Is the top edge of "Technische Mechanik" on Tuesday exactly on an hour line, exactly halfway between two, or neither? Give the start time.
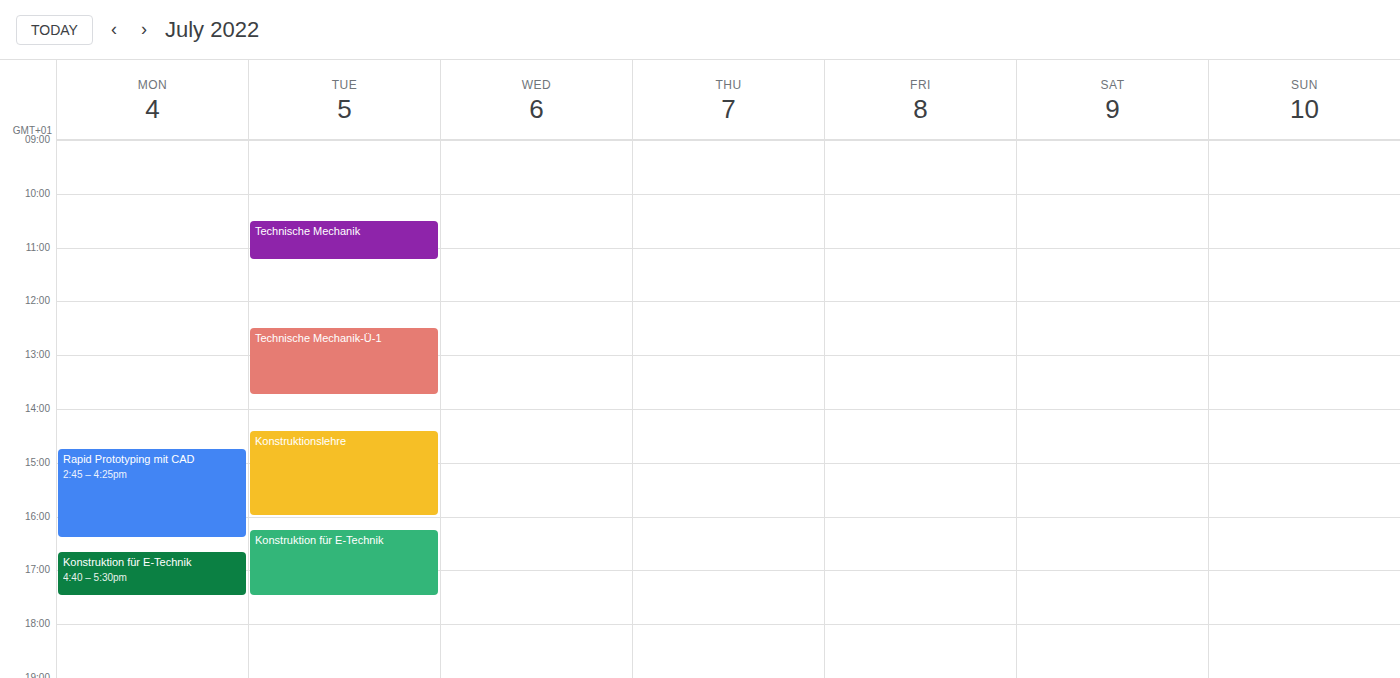
10:30 AM -- halfway between the 10 AM and 11 AM lines.